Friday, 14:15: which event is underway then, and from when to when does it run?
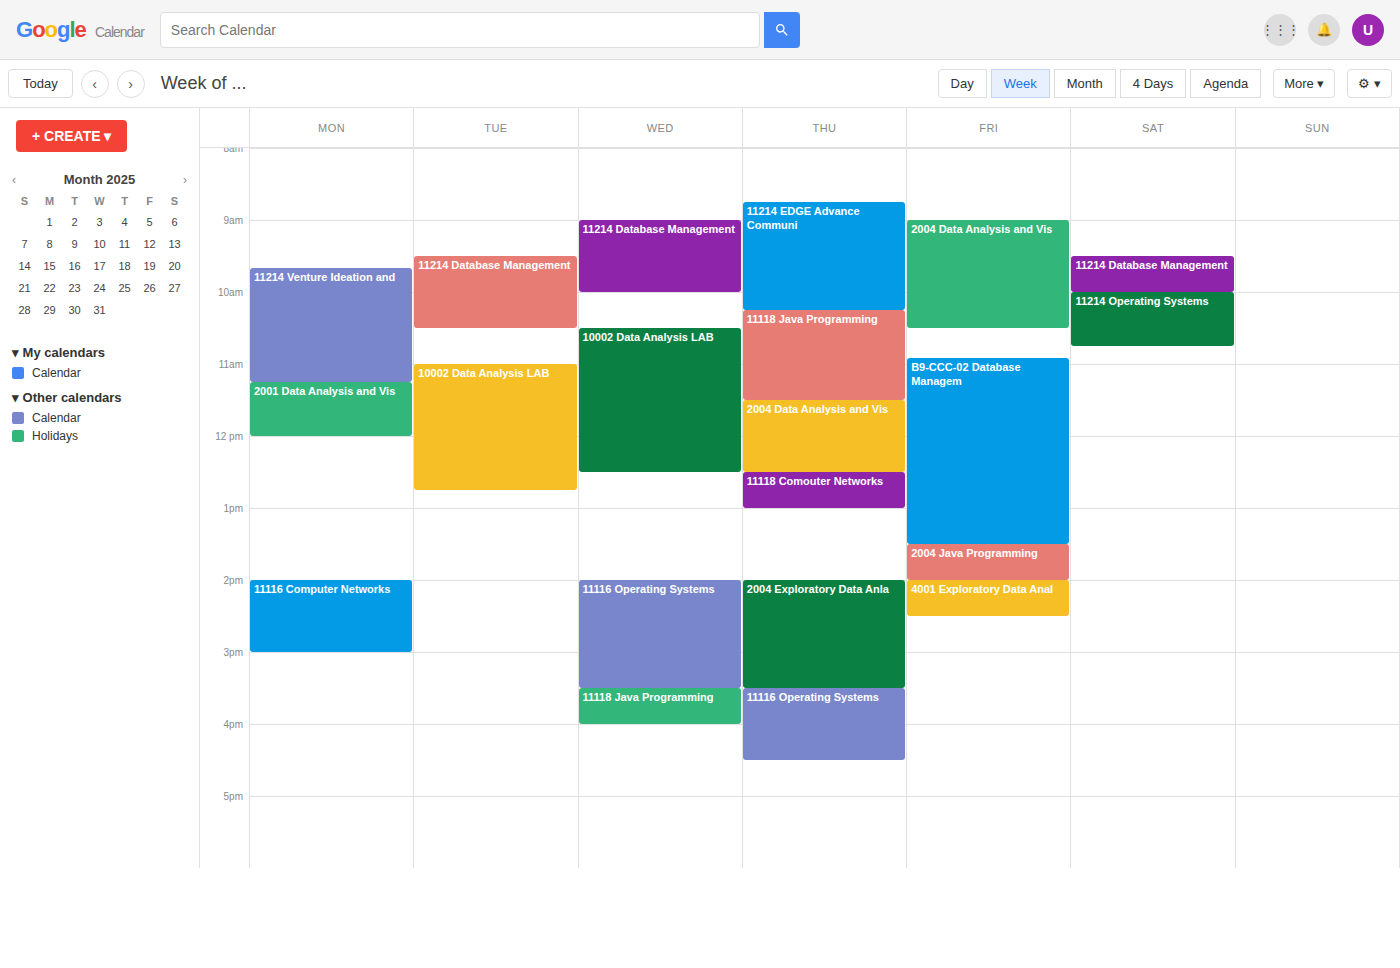
"4001 Exploratory Data Anal", 14:00 to 14:30